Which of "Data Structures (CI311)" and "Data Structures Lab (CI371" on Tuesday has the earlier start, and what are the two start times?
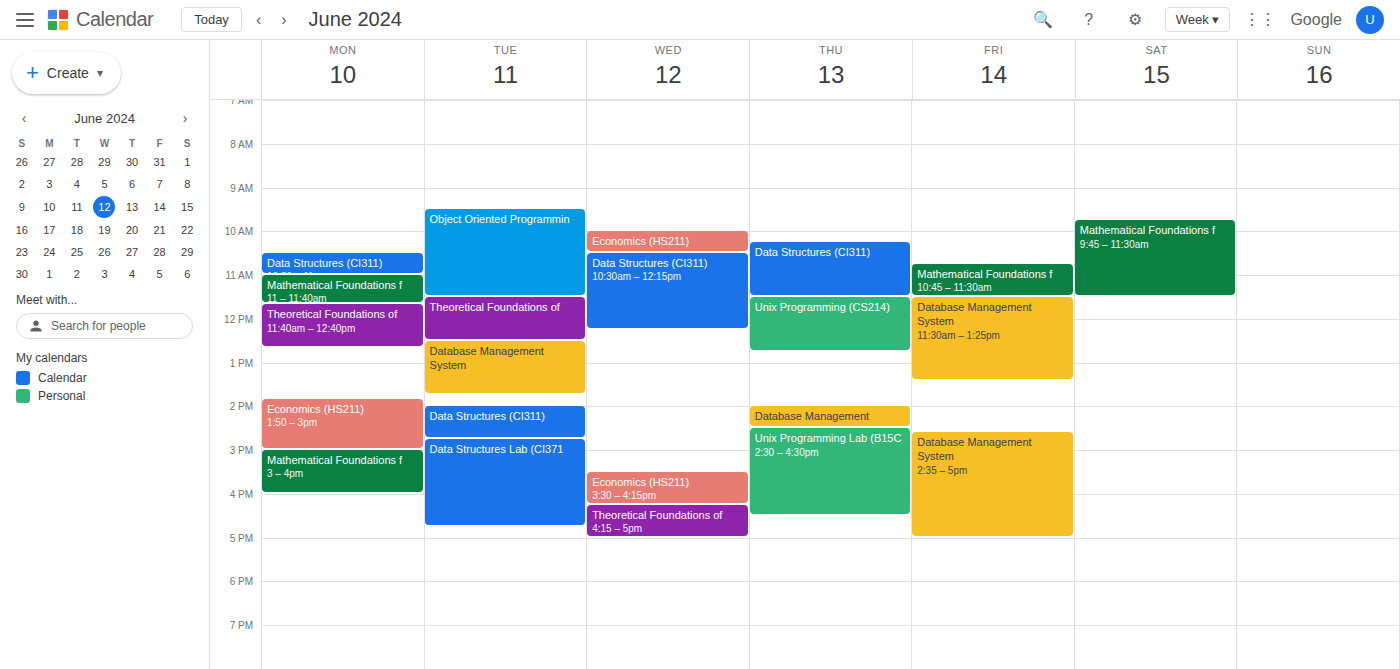
"Data Structures (CI311)" 2:00 PM; "Data Structures Lab (CI371" 2:45 PM.